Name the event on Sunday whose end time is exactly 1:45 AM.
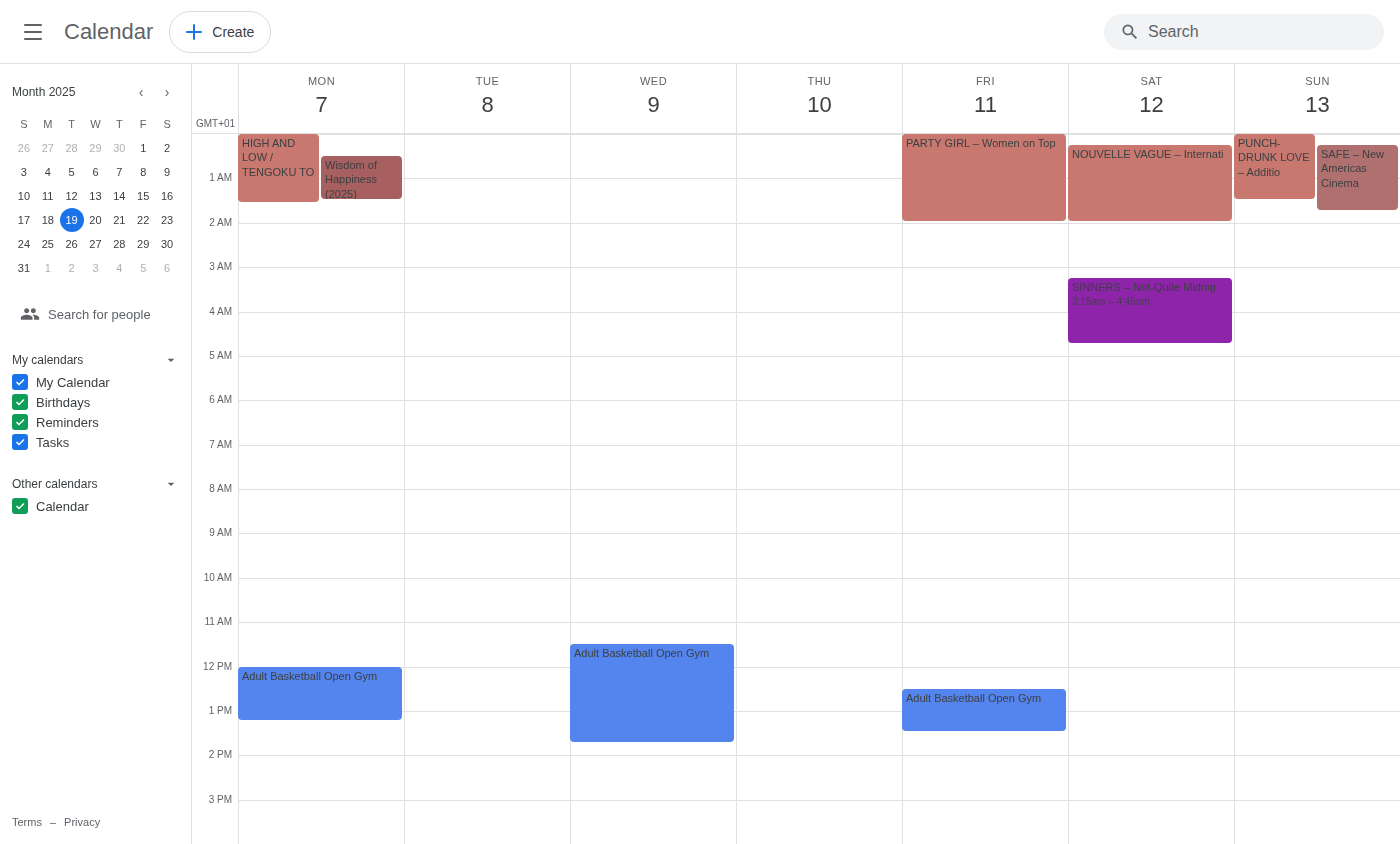
"SAFE – New Americas Cinema"